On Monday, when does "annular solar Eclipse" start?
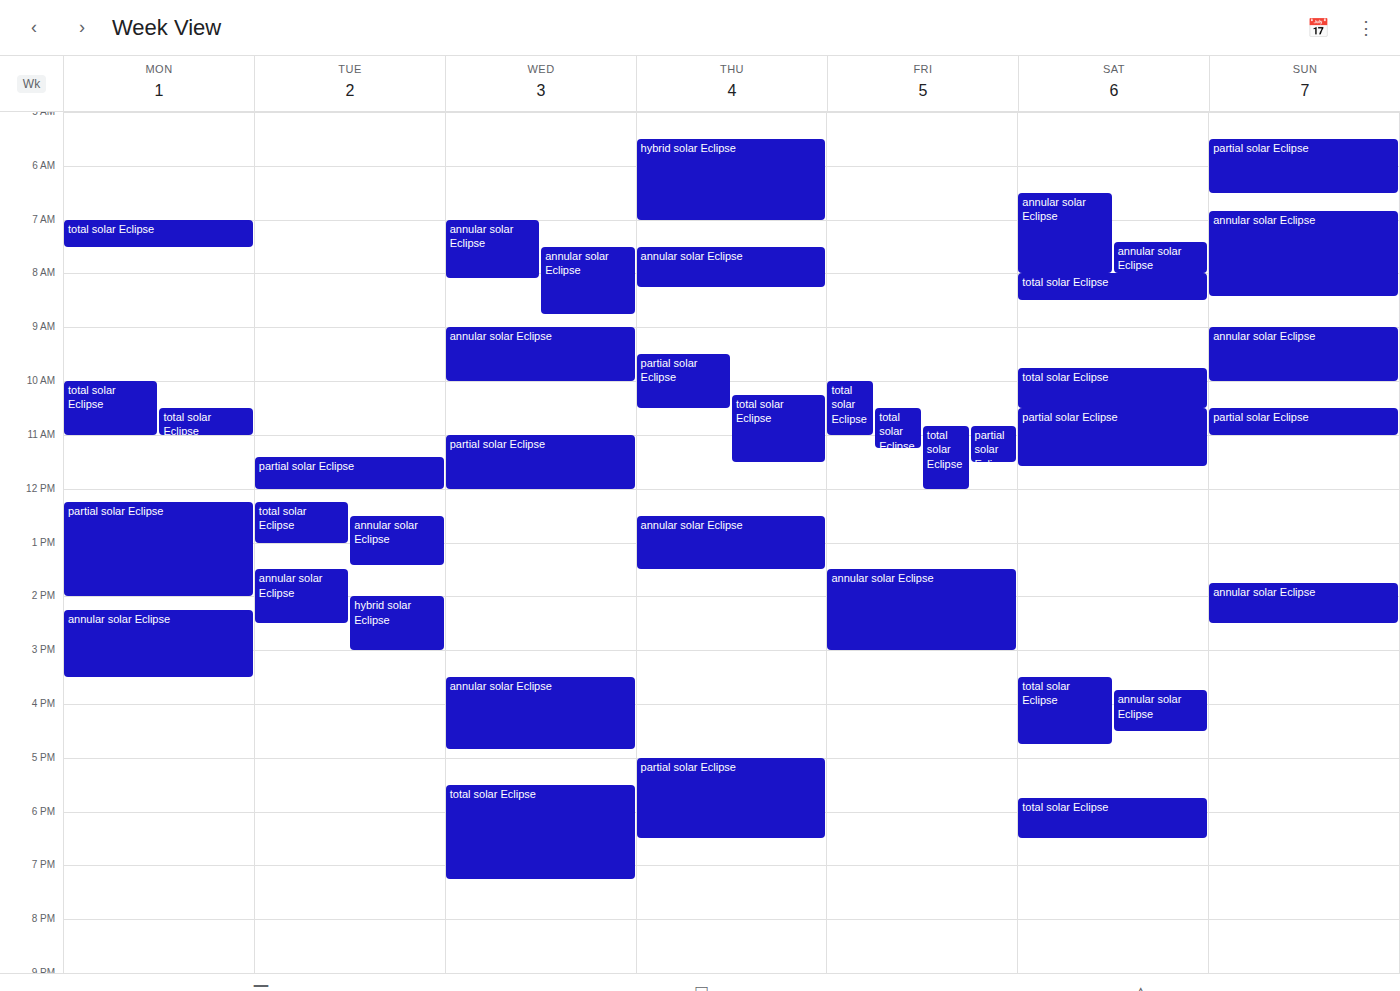
14:15